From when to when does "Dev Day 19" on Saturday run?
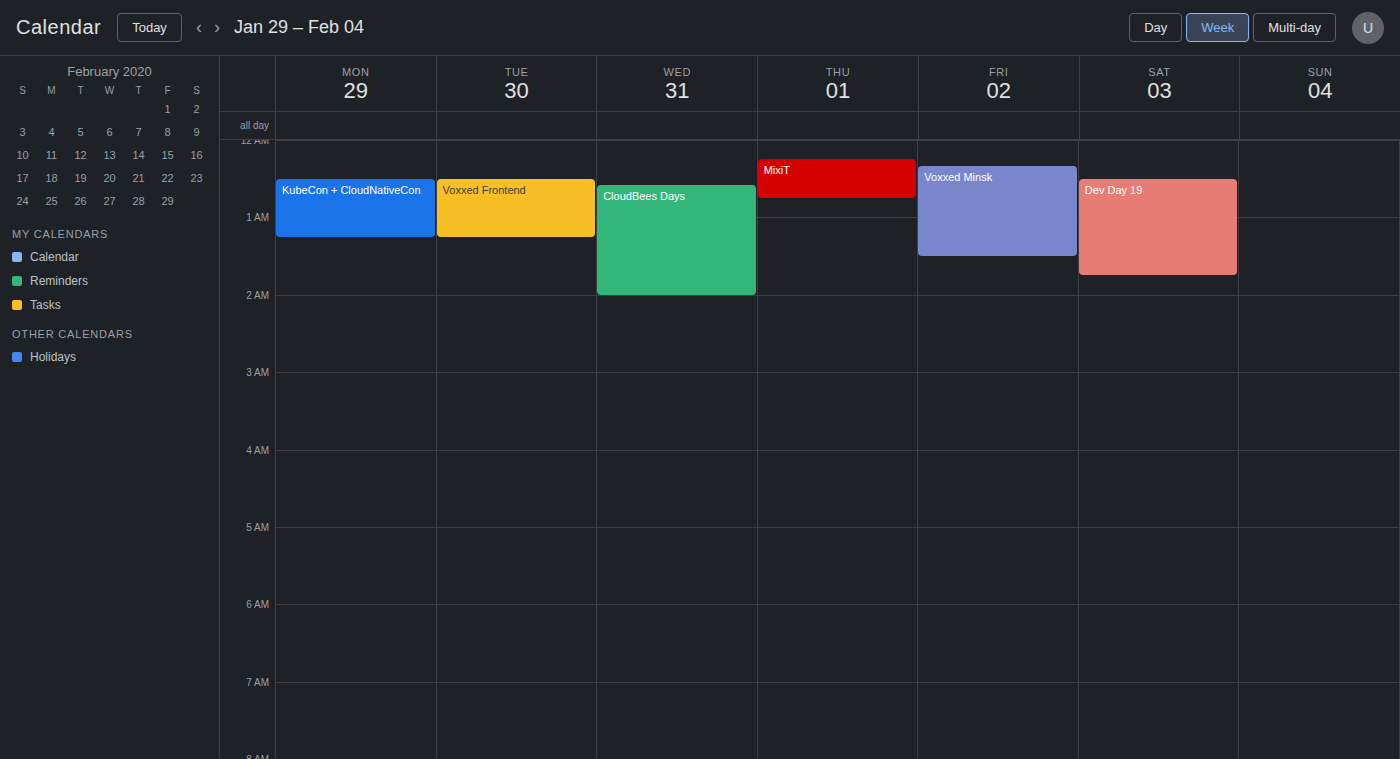
12:30 AM to 1:45 AM